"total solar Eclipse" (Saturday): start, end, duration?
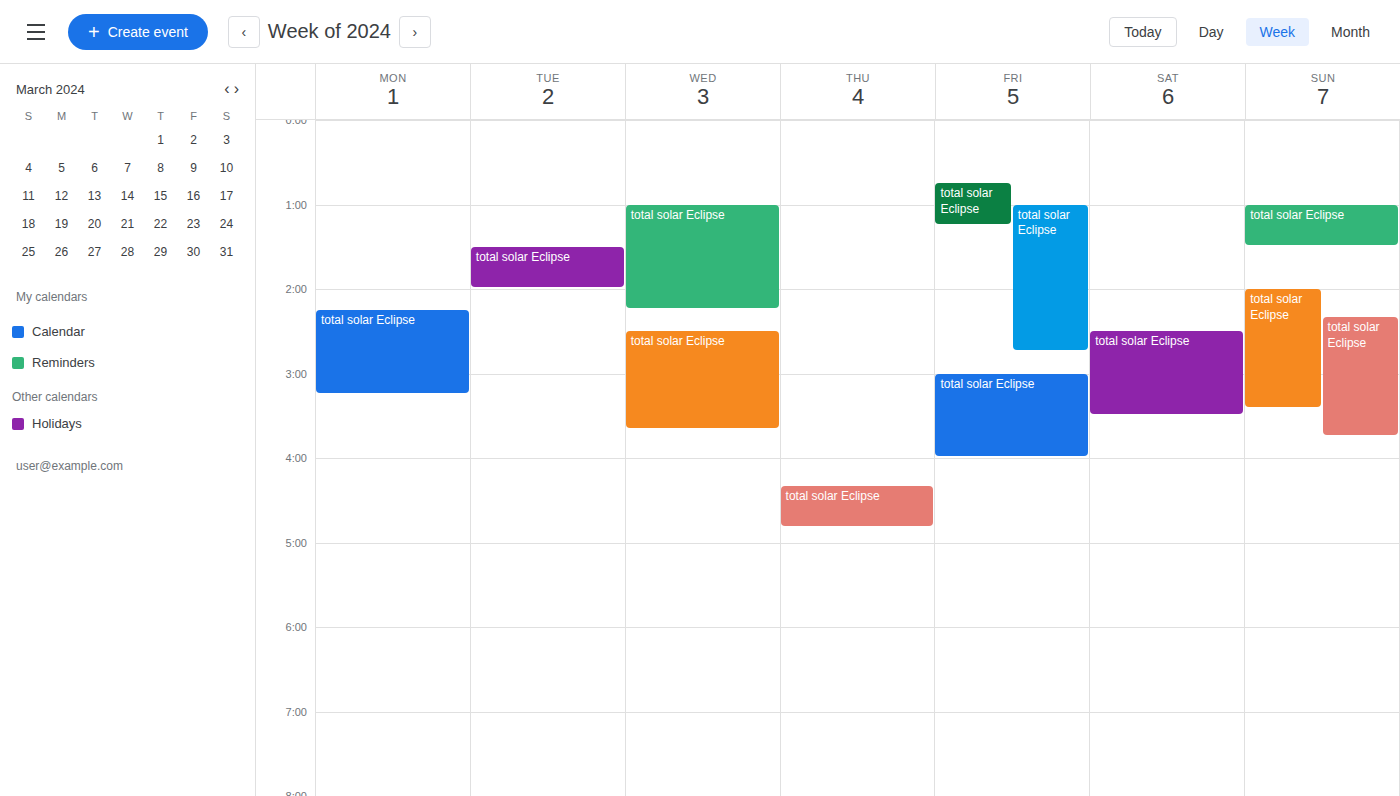
2:30 AM to 3:30 AM, 1 hour